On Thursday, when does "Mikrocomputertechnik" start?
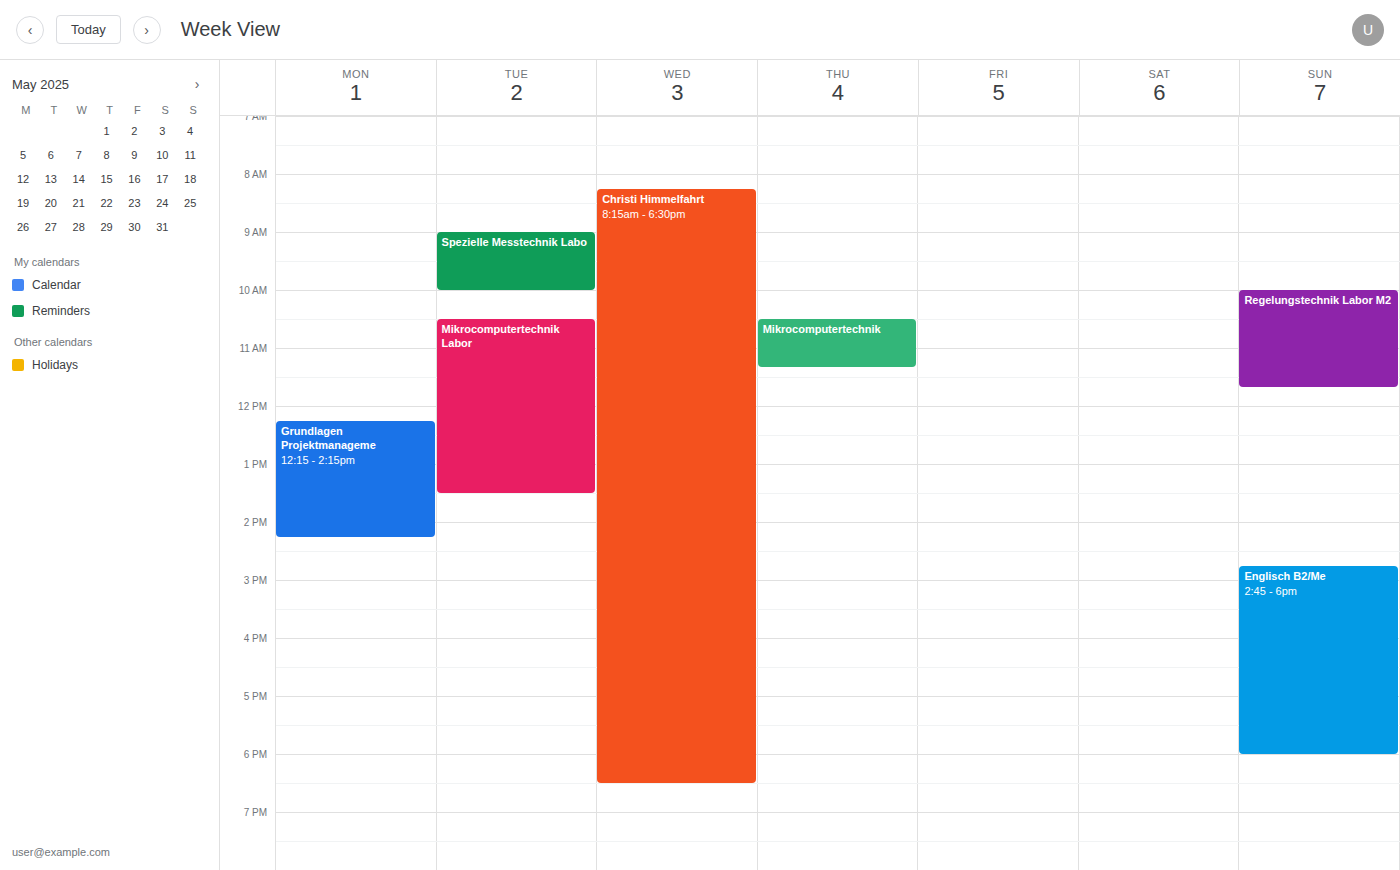
10:30 AM